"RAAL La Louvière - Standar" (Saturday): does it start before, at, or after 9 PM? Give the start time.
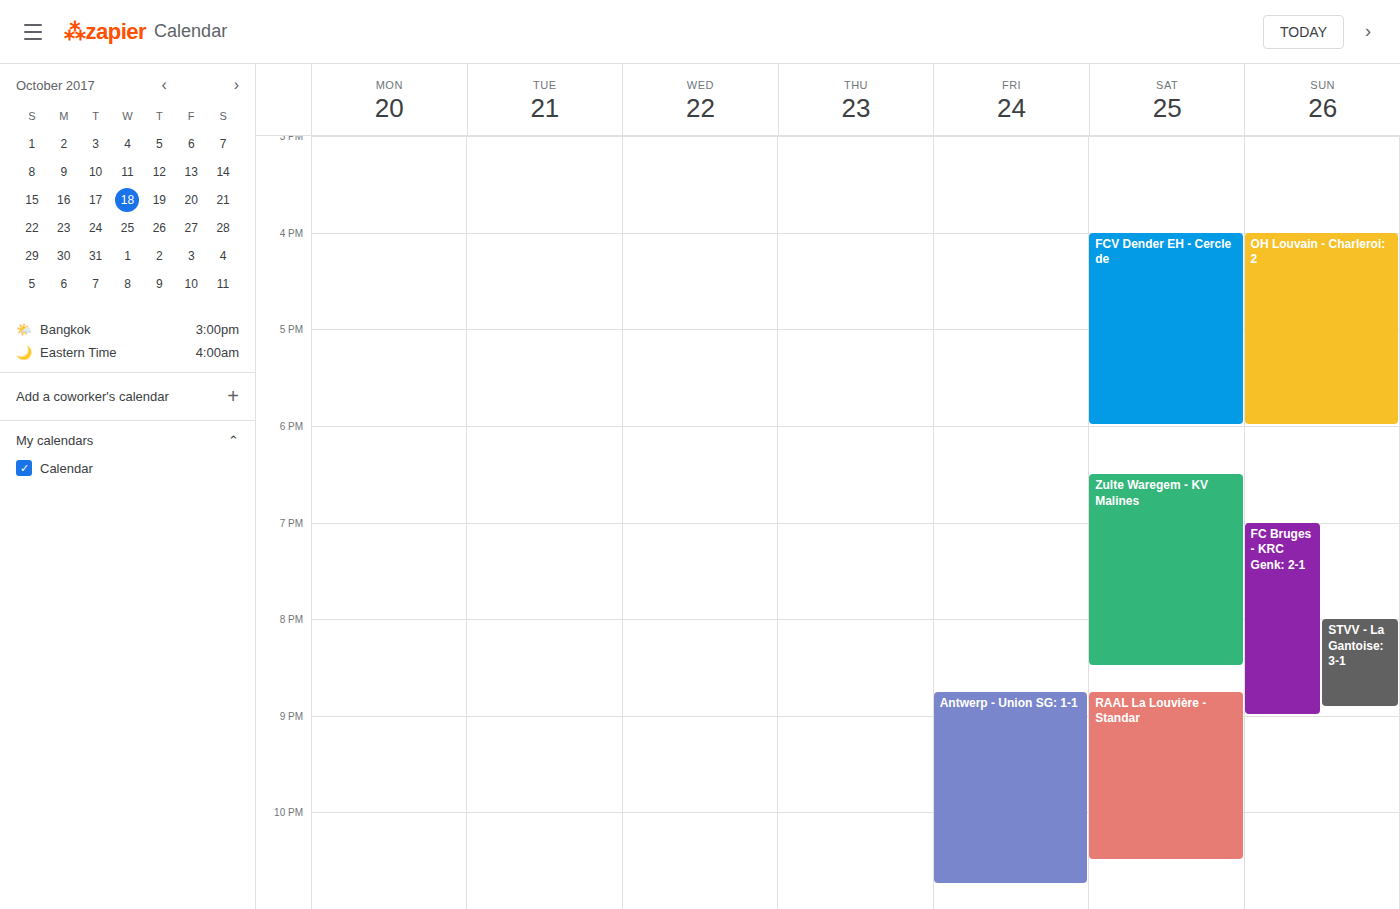
8:45 PM -- before 9 PM, 15 minutes above the 9 PM line.